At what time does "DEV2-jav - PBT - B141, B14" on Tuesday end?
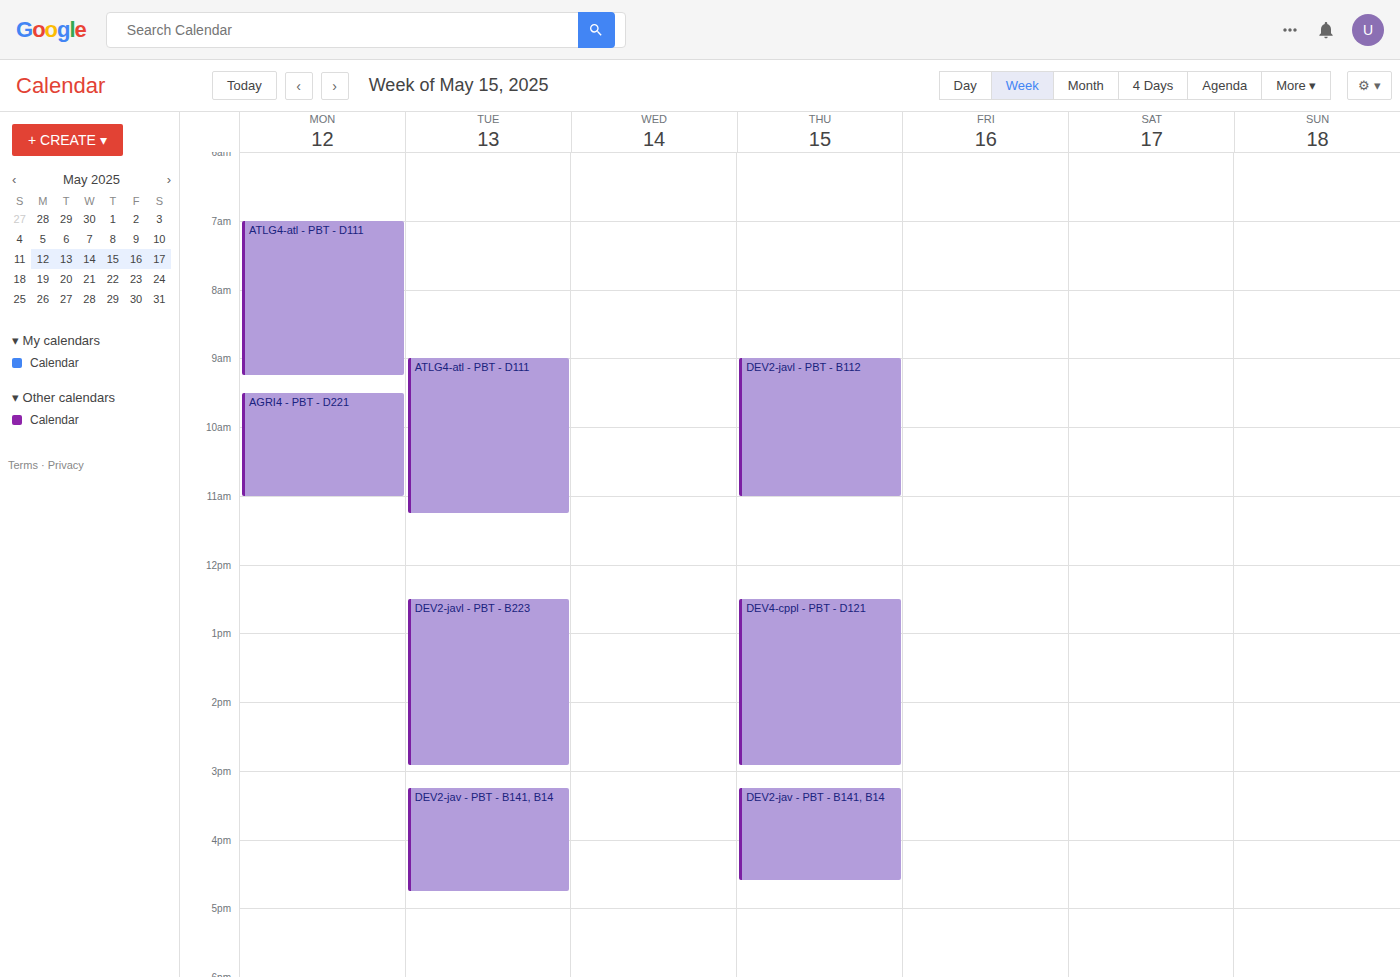
16:45